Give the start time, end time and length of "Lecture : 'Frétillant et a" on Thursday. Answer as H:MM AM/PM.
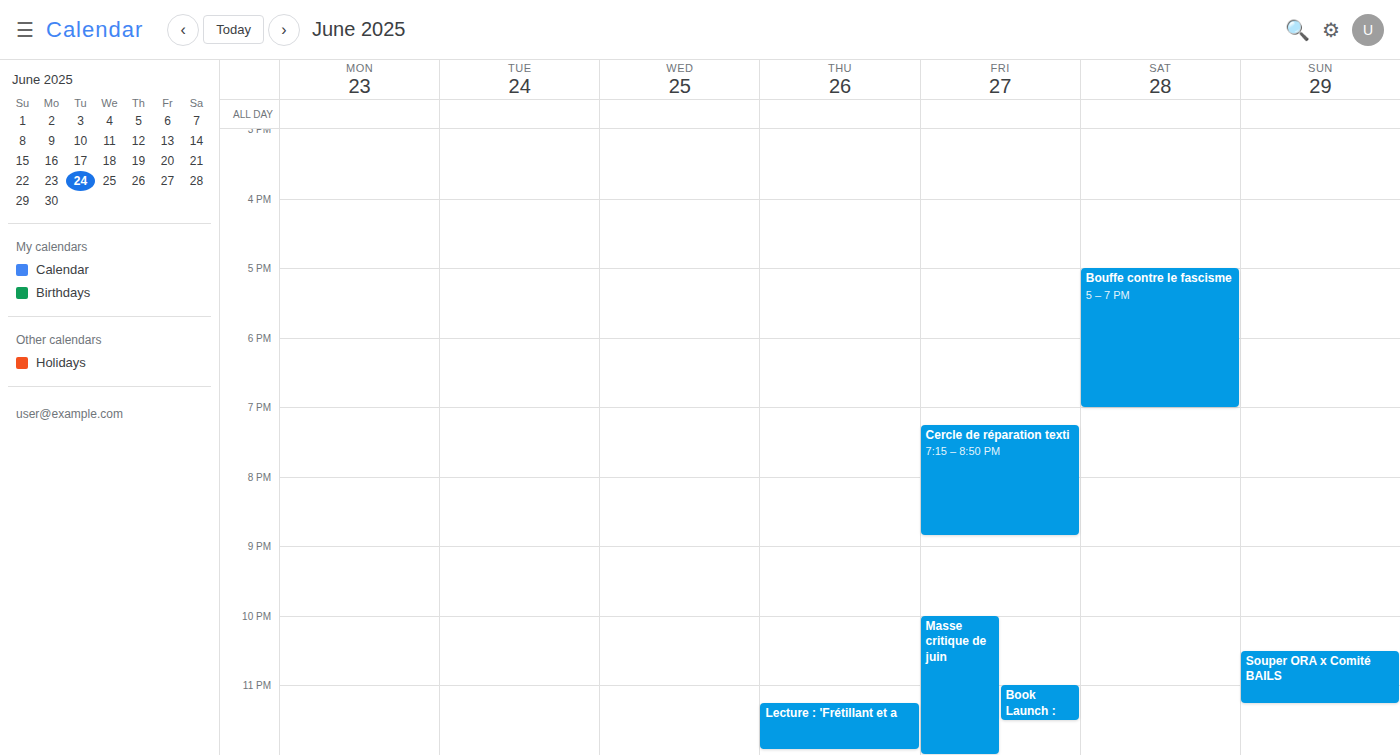
11:15 PM to 11:55 PM, 40 minutes